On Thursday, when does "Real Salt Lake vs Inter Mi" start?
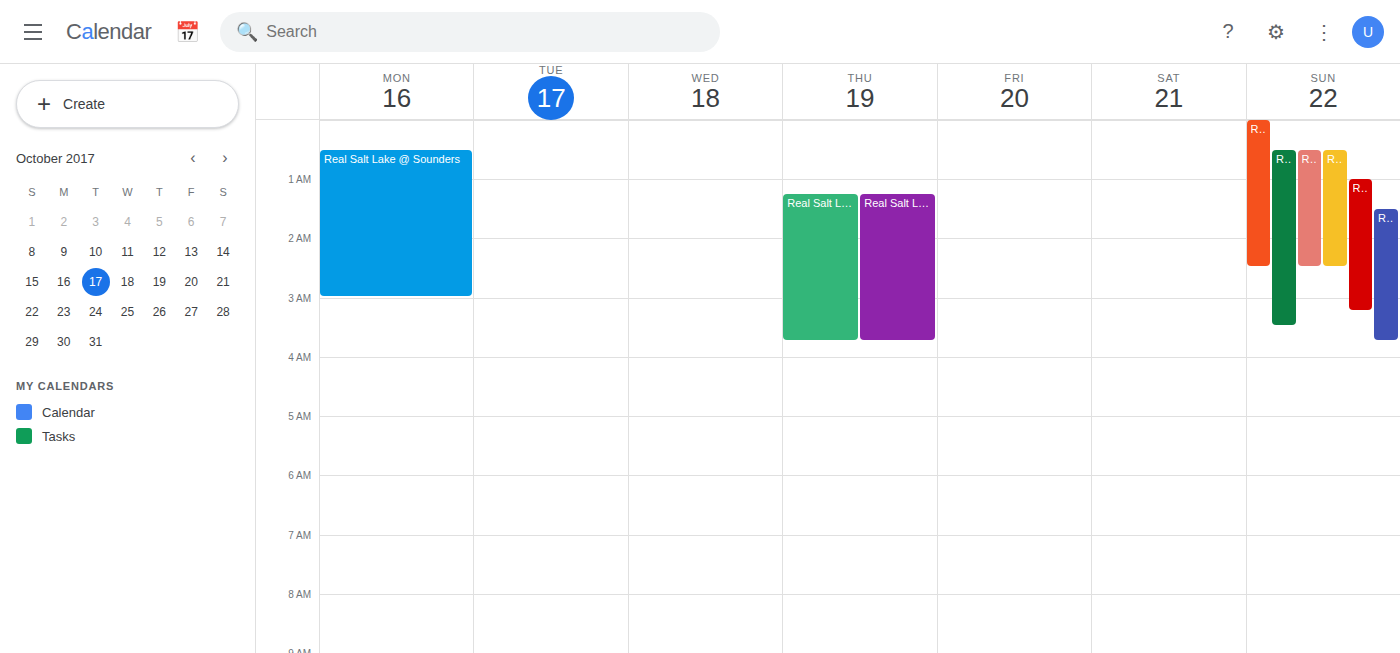
1:15 AM